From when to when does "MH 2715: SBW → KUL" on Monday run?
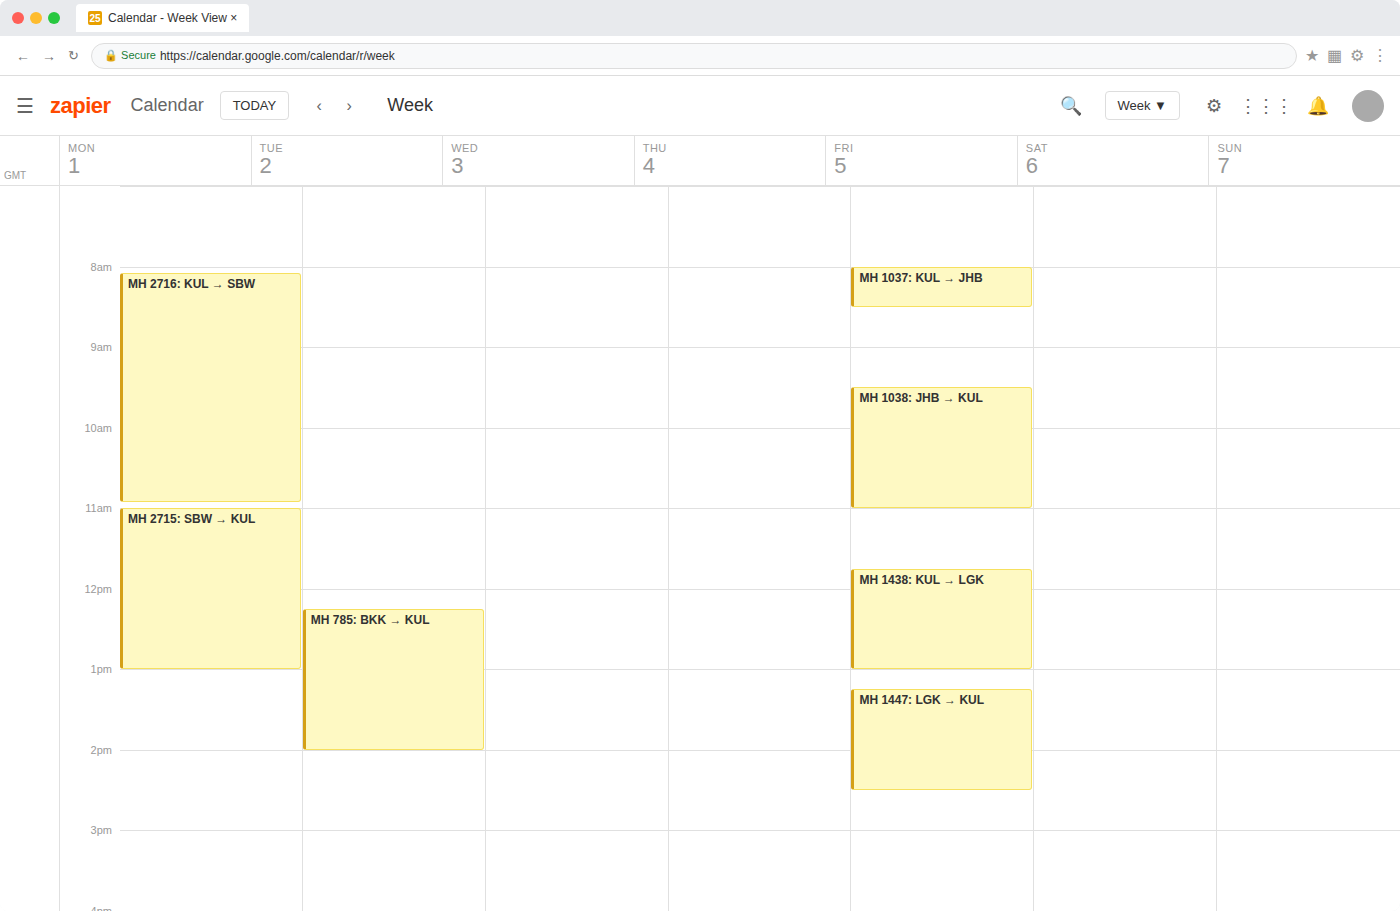
11:00 AM to 1:00 PM